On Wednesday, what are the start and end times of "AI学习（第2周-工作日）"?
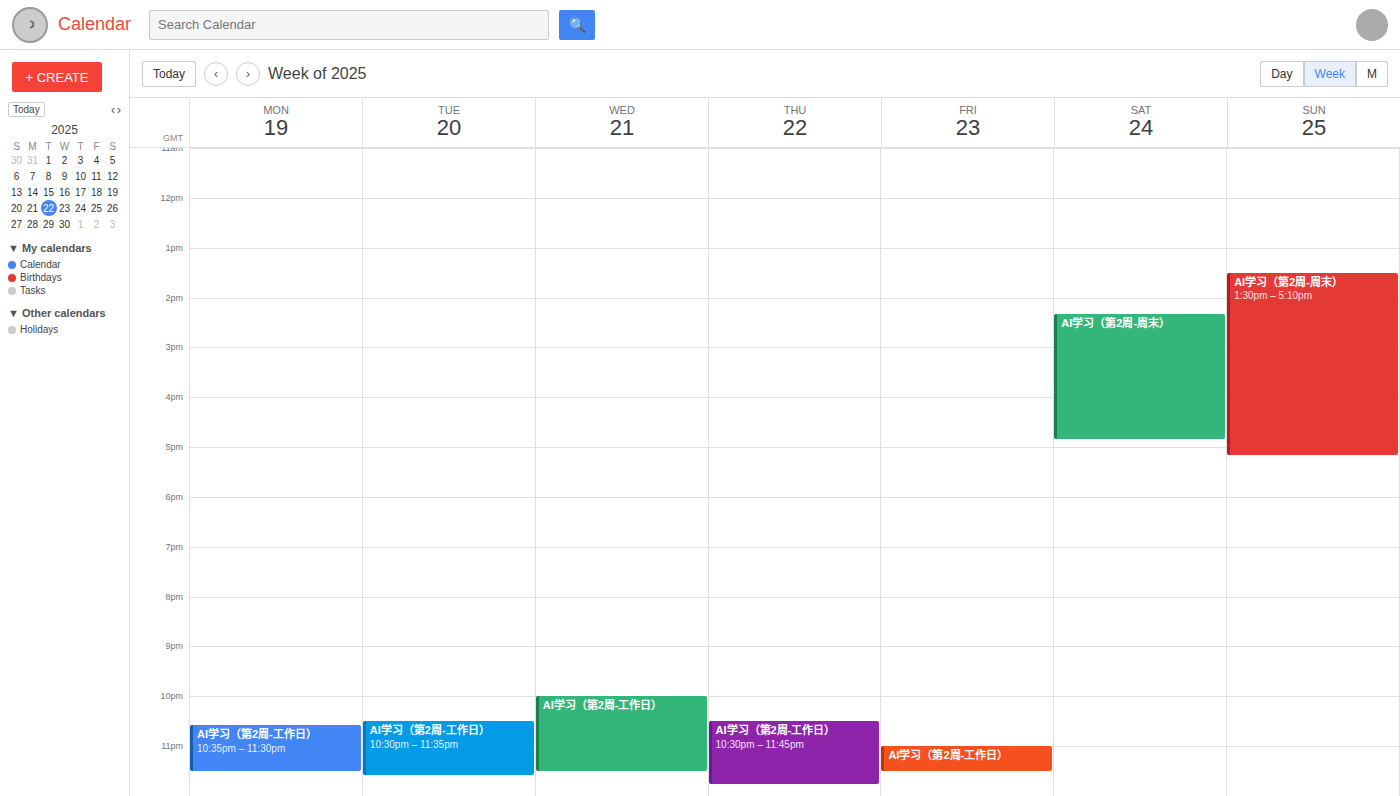
10:00 PM to 11:30 PM